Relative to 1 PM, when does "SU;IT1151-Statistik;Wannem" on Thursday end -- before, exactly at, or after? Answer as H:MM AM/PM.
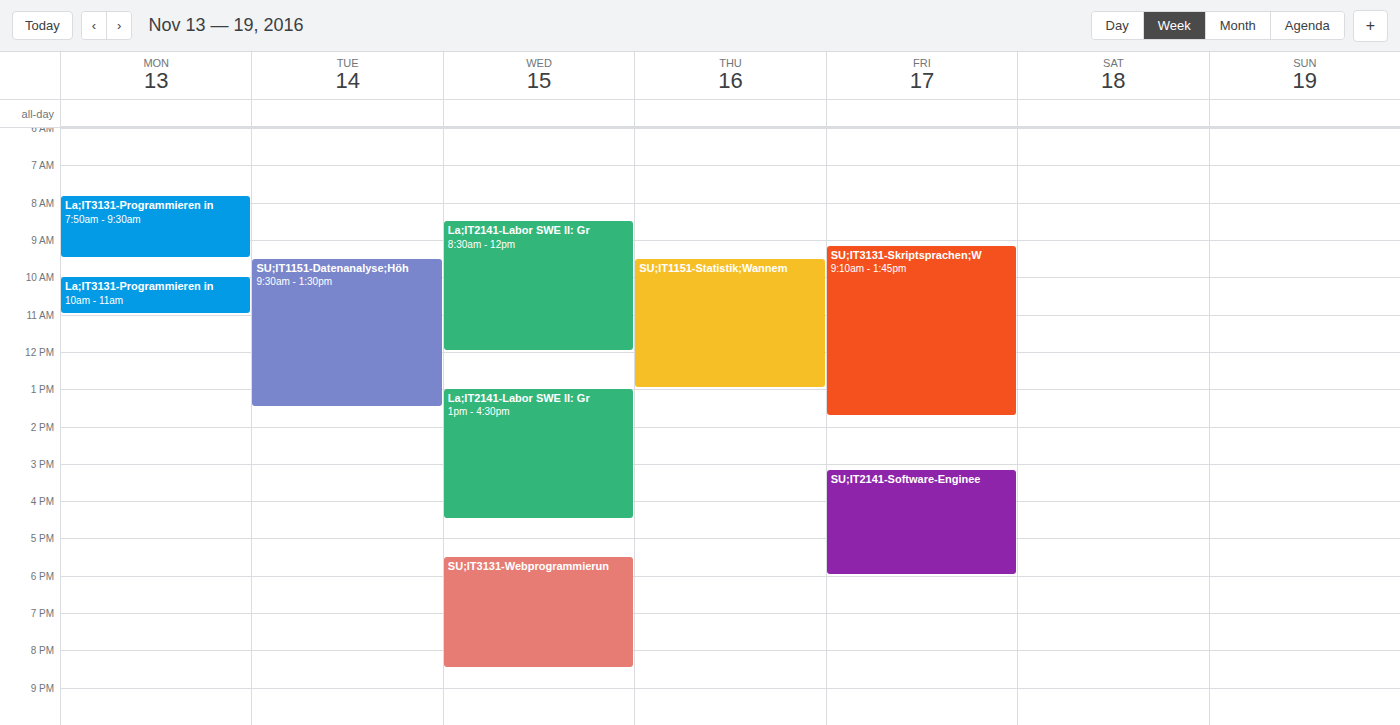
1:00 PM -- exactly at 1 PM, on the 1 PM line.